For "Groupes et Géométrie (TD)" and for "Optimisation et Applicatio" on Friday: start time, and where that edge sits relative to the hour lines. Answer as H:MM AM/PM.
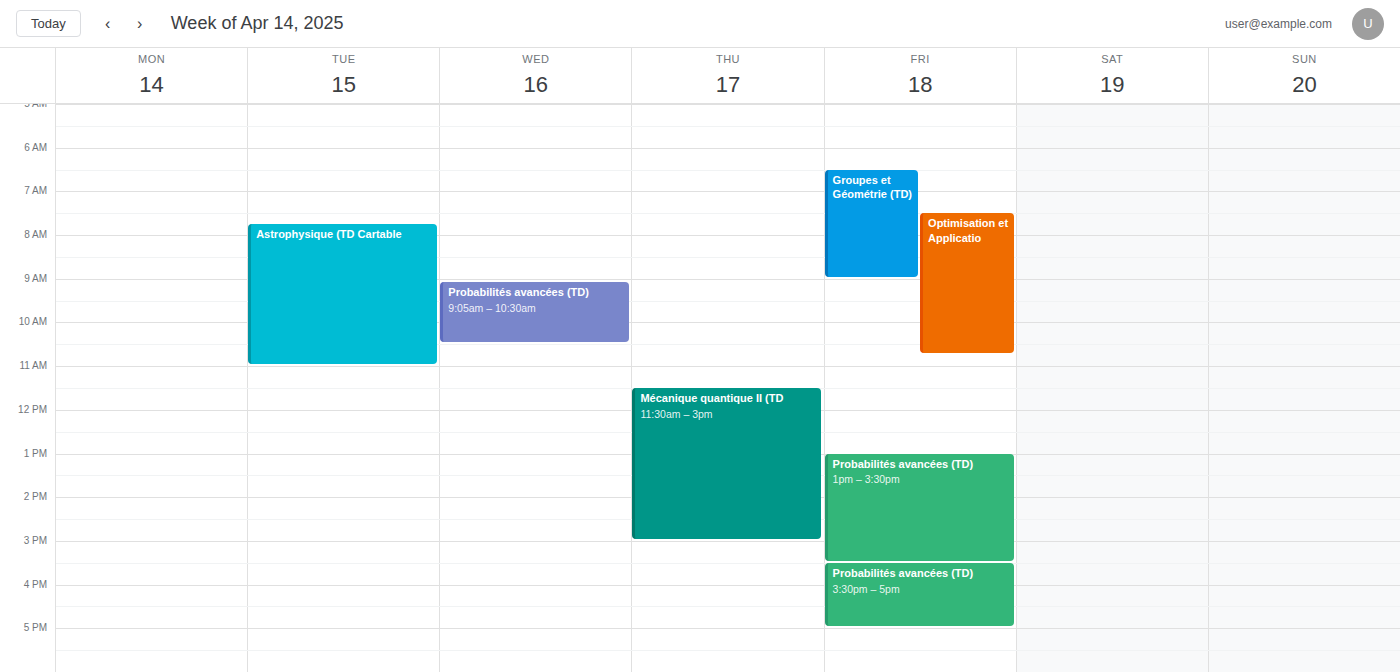
"Groupes et Géométrie (TD)": 6:30 AM, halfway between the 6 AM and 7 AM lines. "Optimisation et Applicatio": 7:30 AM, halfway between the 7 AM and 8 AM lines.